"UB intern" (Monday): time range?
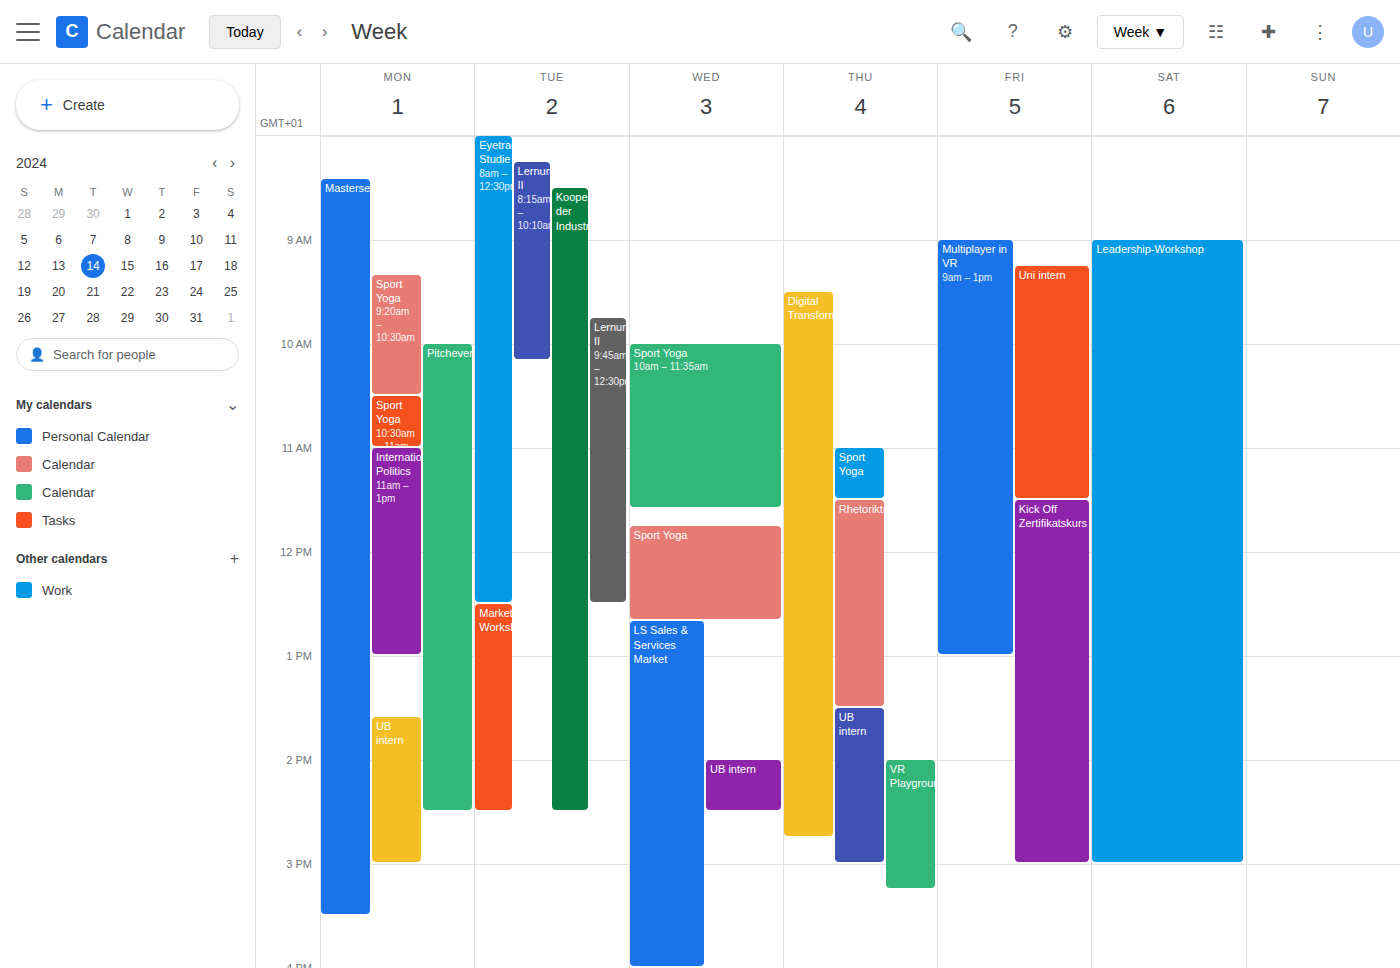
13:35 to 15:00